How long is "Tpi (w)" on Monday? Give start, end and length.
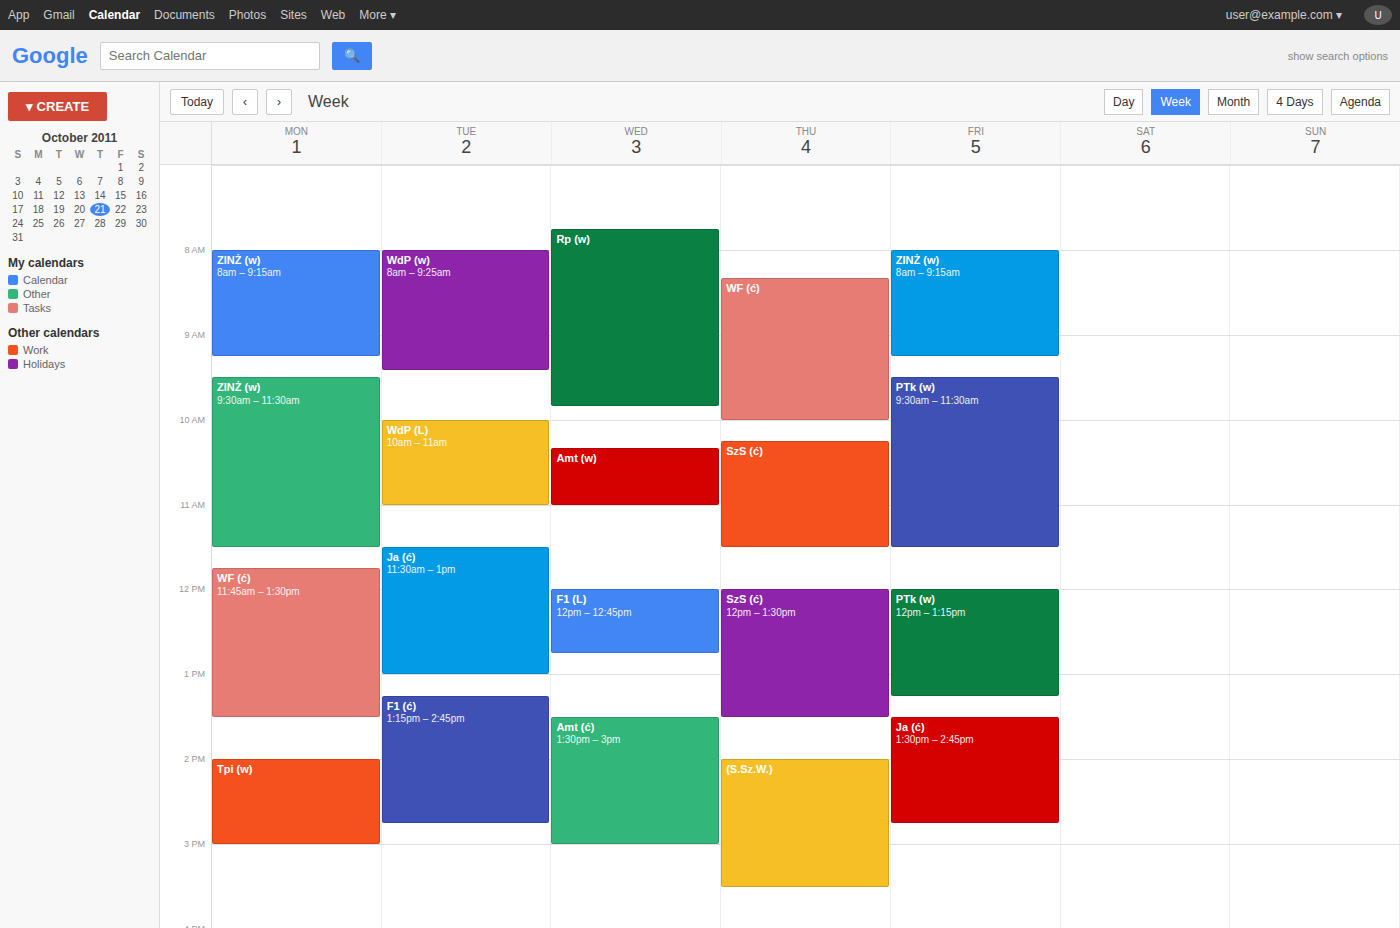
2:00 PM to 3:00 PM, 1 hour